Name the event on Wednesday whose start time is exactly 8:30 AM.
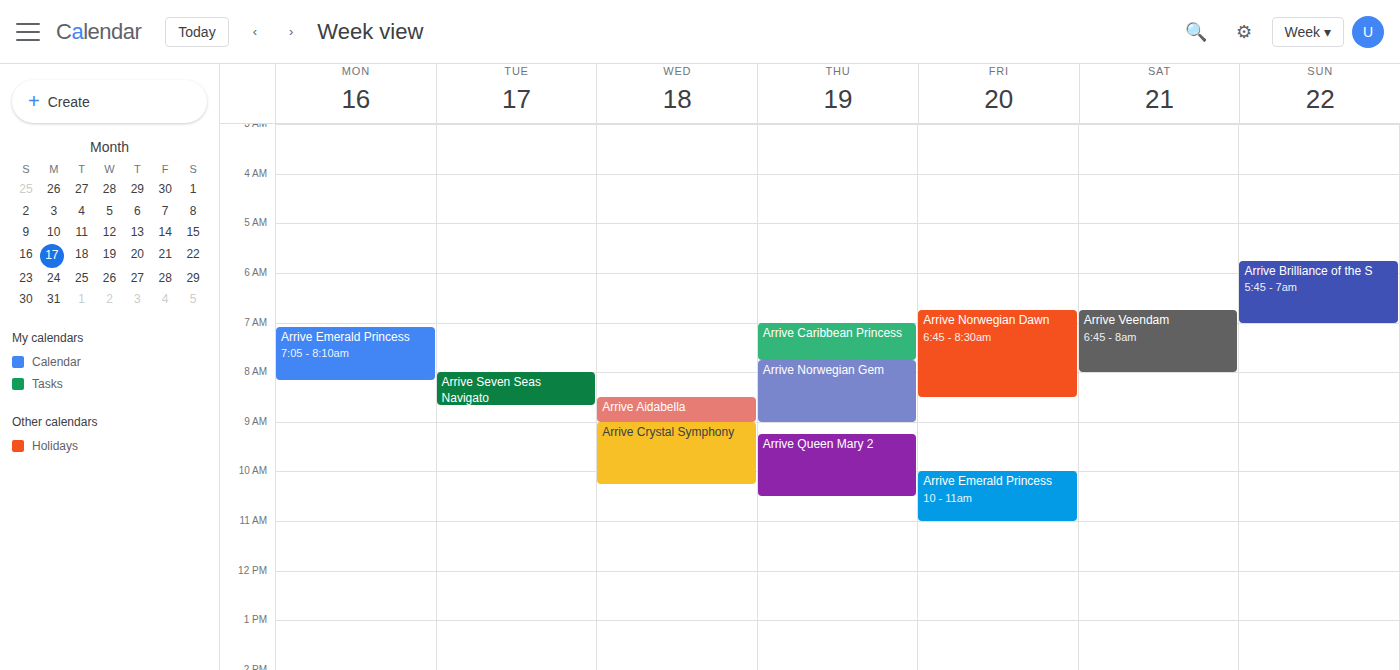
"Arrive Aidabella"